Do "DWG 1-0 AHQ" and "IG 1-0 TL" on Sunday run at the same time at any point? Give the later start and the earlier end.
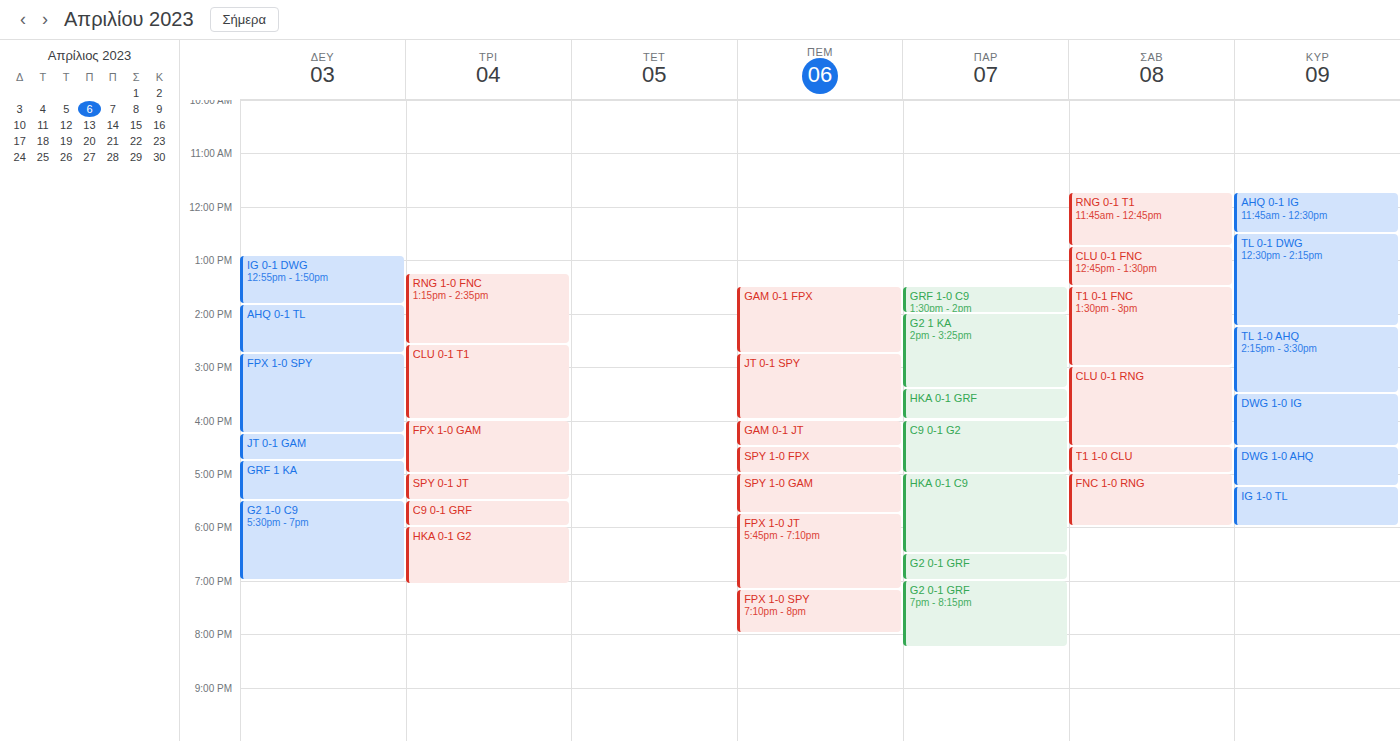
"DWG 1-0 AHQ" ends at 5:15 PM, exactly when "IG 1-0 TL" starts -- they touch but do not overlap.